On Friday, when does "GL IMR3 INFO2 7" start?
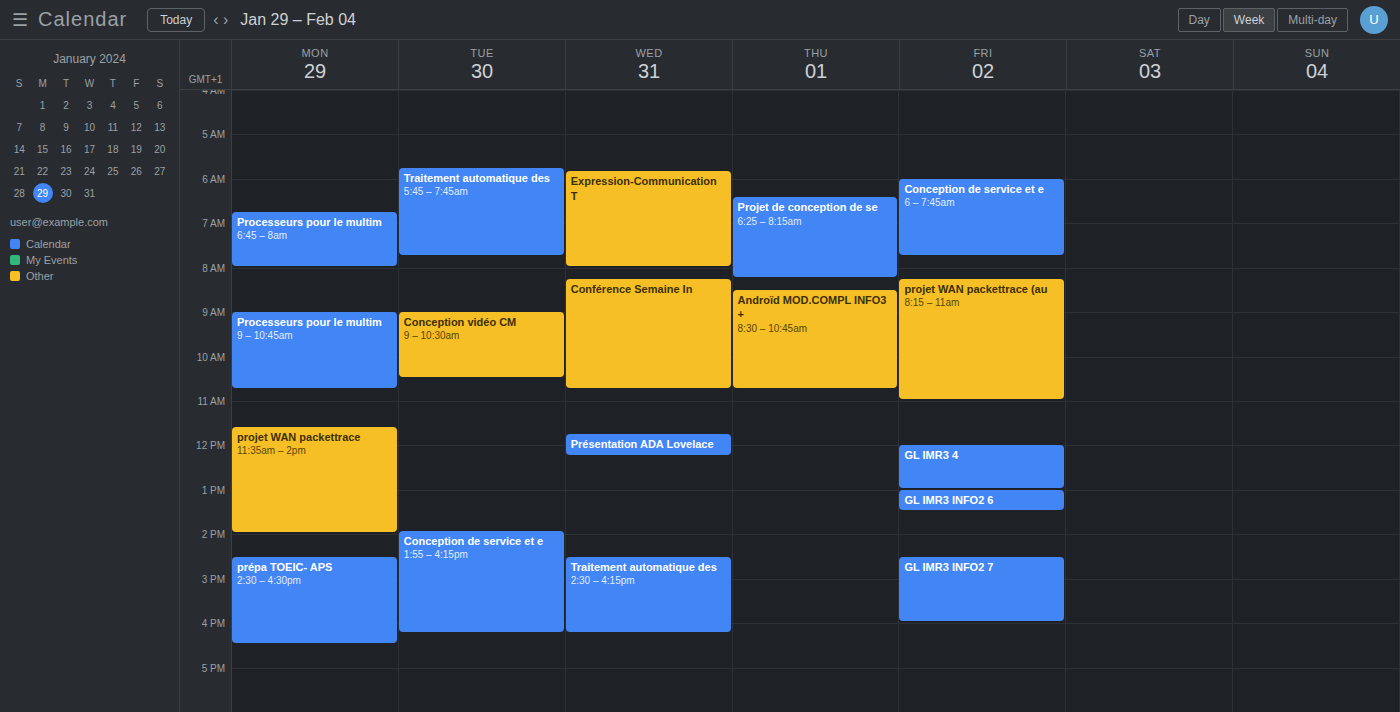
2:30 PM